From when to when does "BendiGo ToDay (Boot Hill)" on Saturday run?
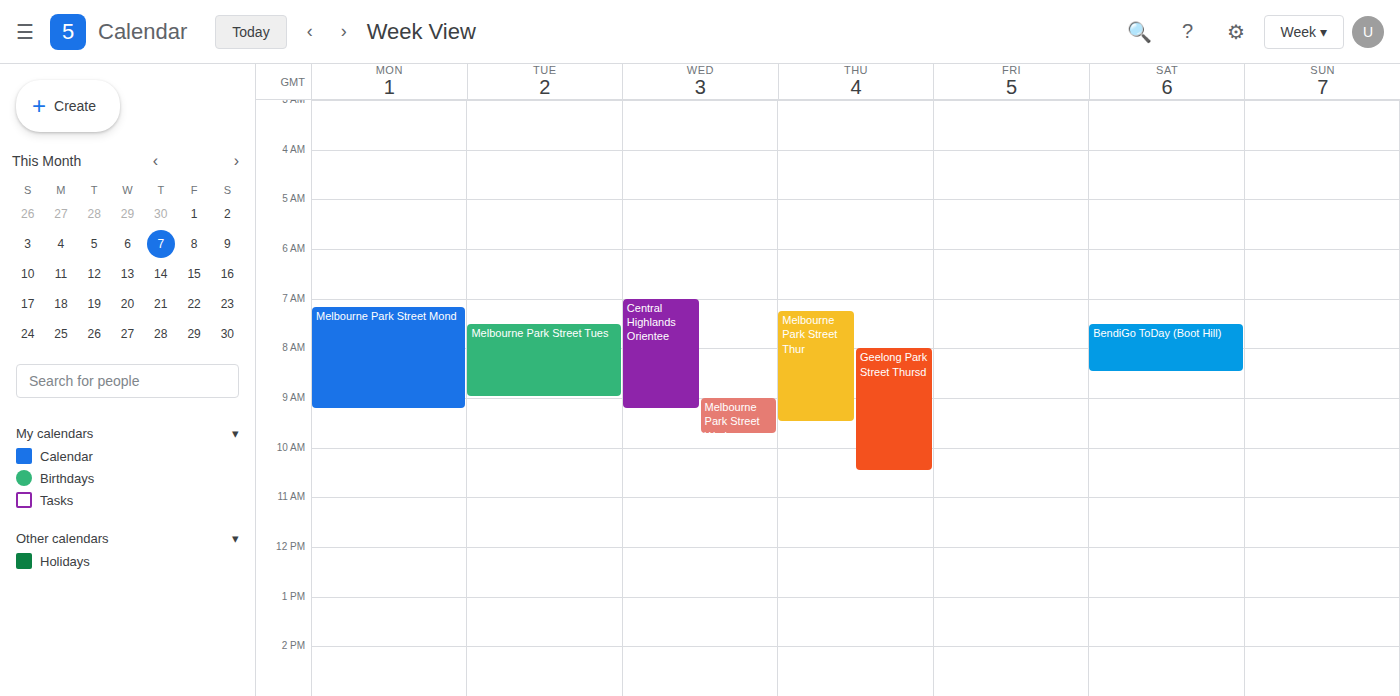
07:30 to 08:30